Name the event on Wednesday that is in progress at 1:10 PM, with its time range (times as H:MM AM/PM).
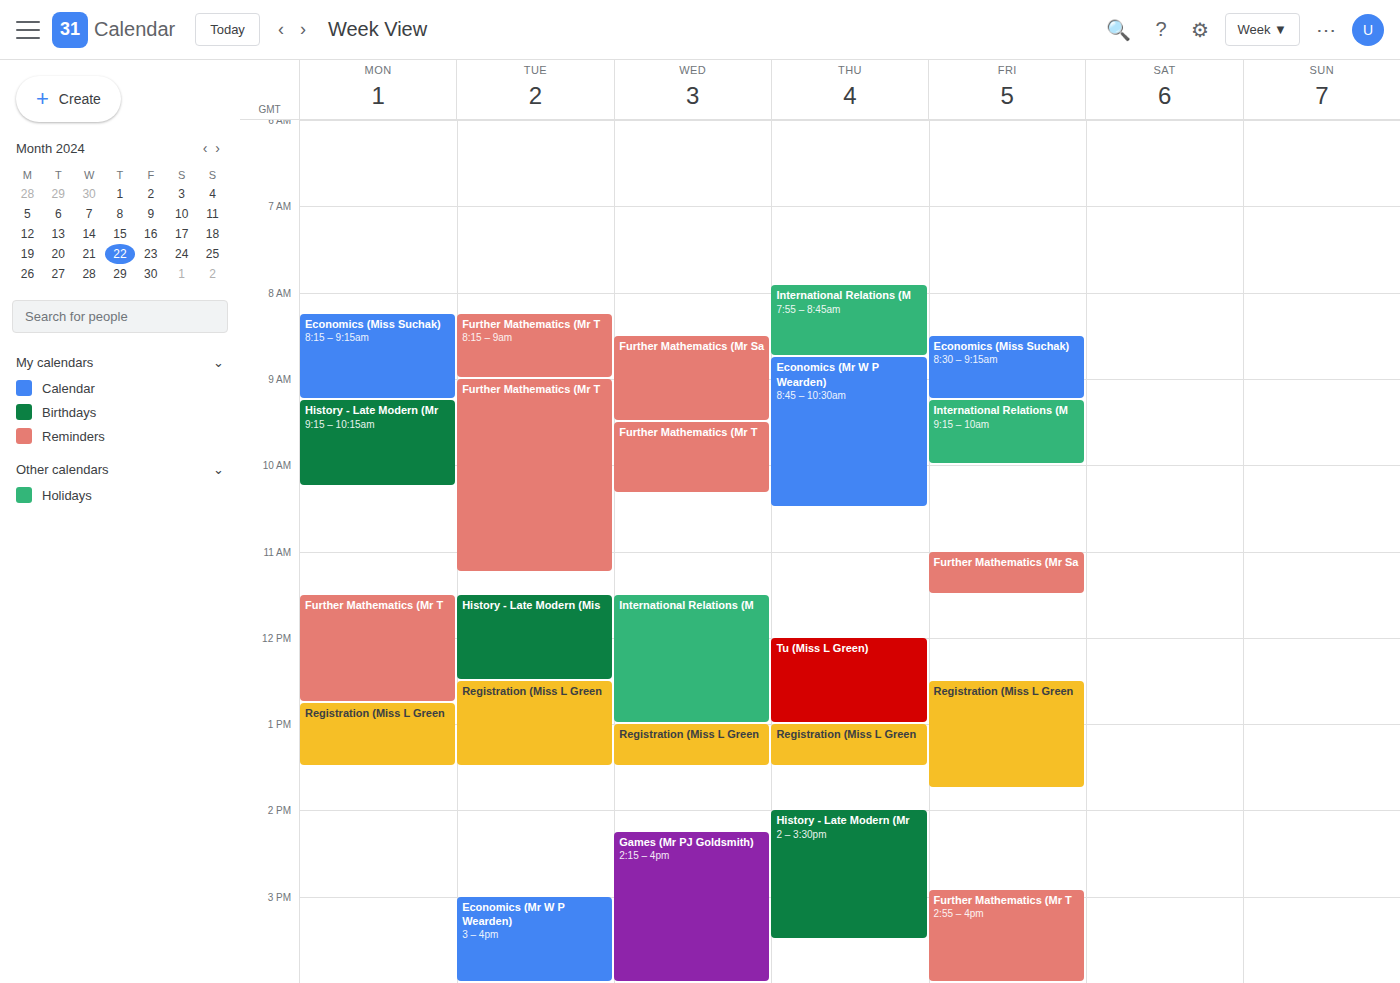
"Registration (Miss L Green", 1:00 PM to 1:30 PM